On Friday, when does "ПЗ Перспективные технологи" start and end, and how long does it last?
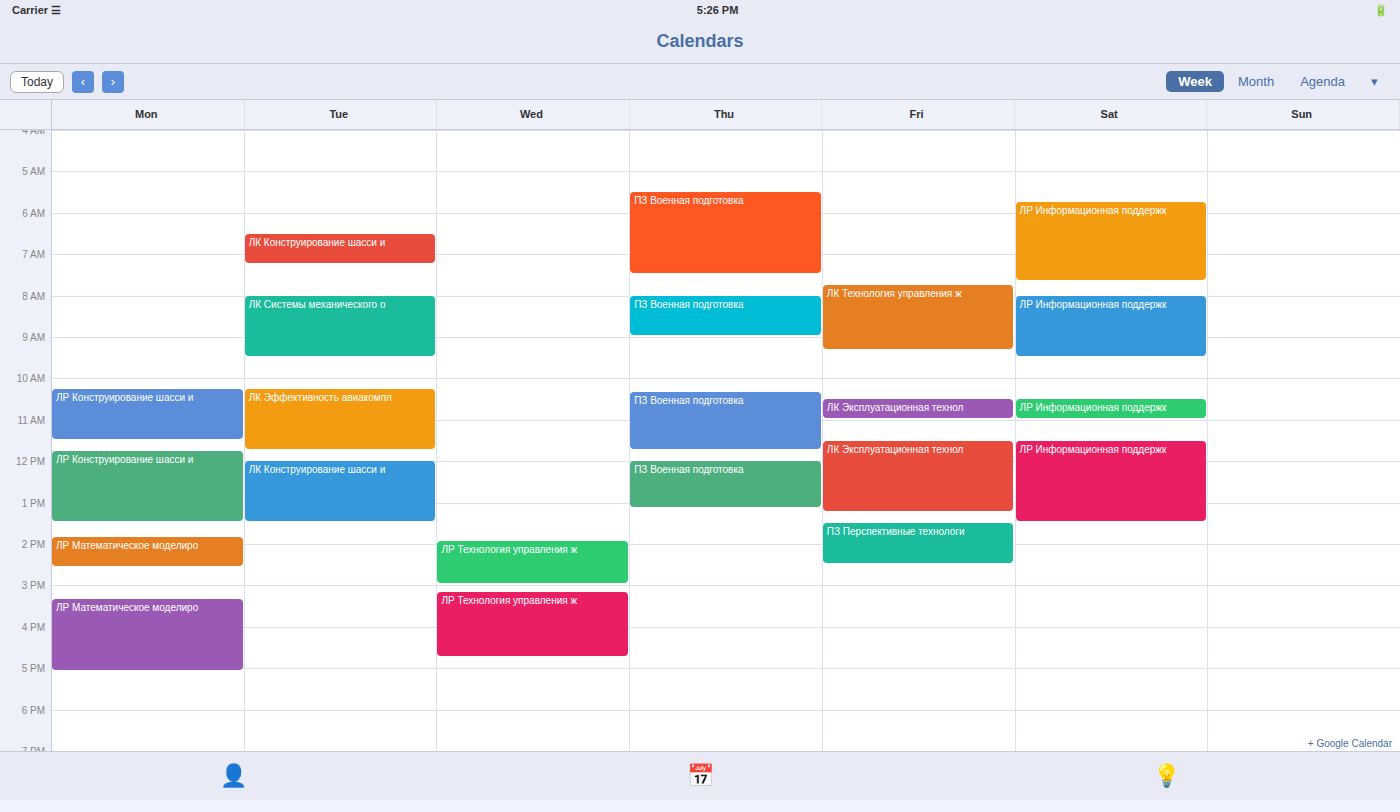
1:30 PM to 2:30 PM, 1 hour